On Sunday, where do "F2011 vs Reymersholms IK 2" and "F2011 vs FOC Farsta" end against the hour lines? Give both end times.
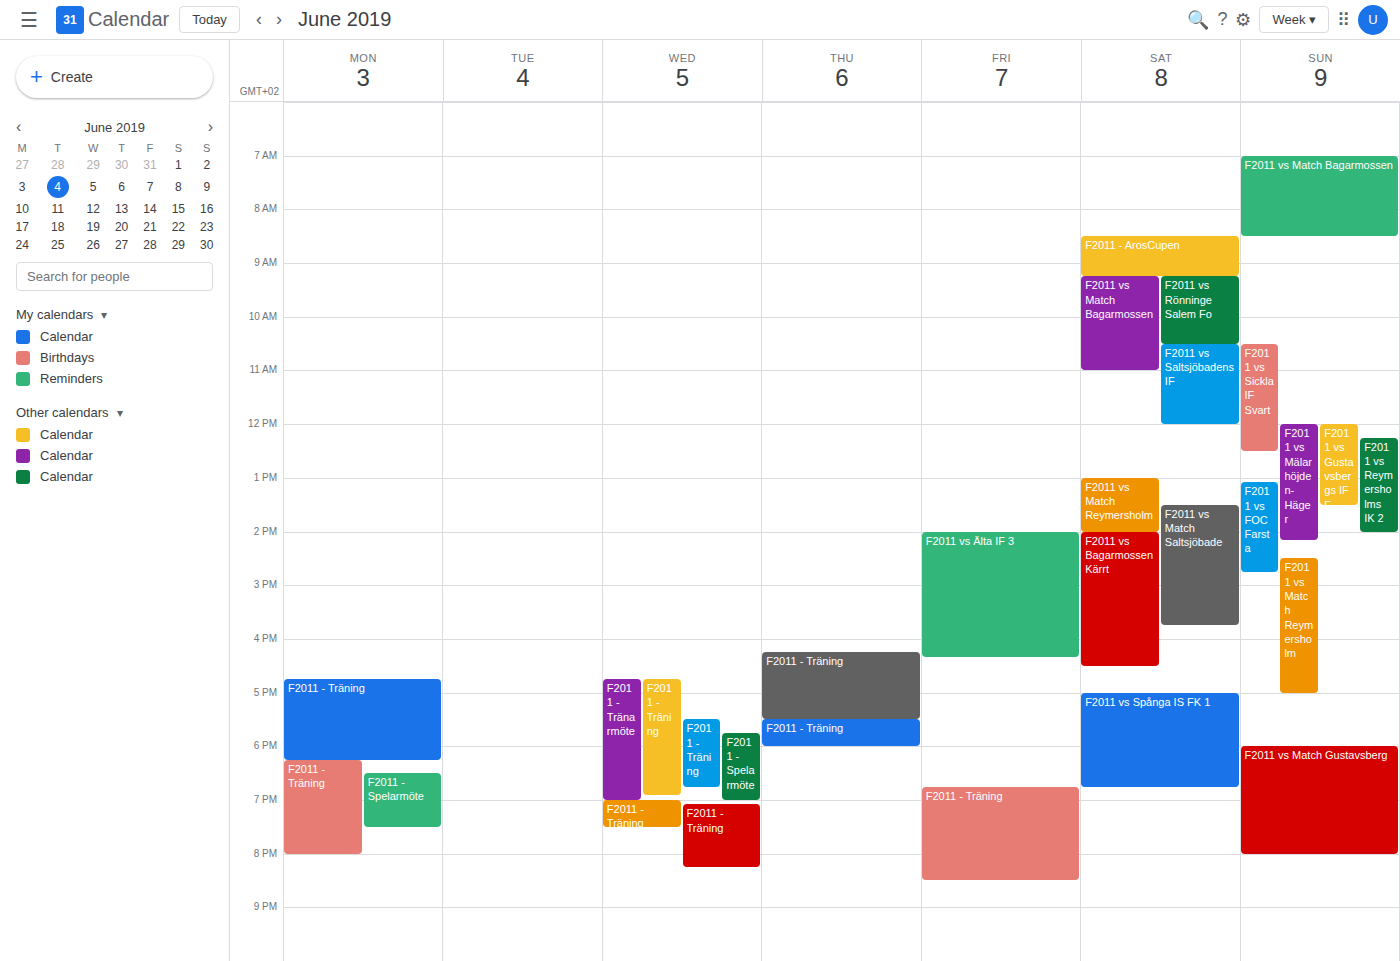
"F2011 vs Reymersholms IK 2": 2:00 PM, exactly on the 2 PM line. "F2011 vs FOC Farsta": 2:45 PM, neither: three quarters of the way from the 2 PM line to the 3 PM line.